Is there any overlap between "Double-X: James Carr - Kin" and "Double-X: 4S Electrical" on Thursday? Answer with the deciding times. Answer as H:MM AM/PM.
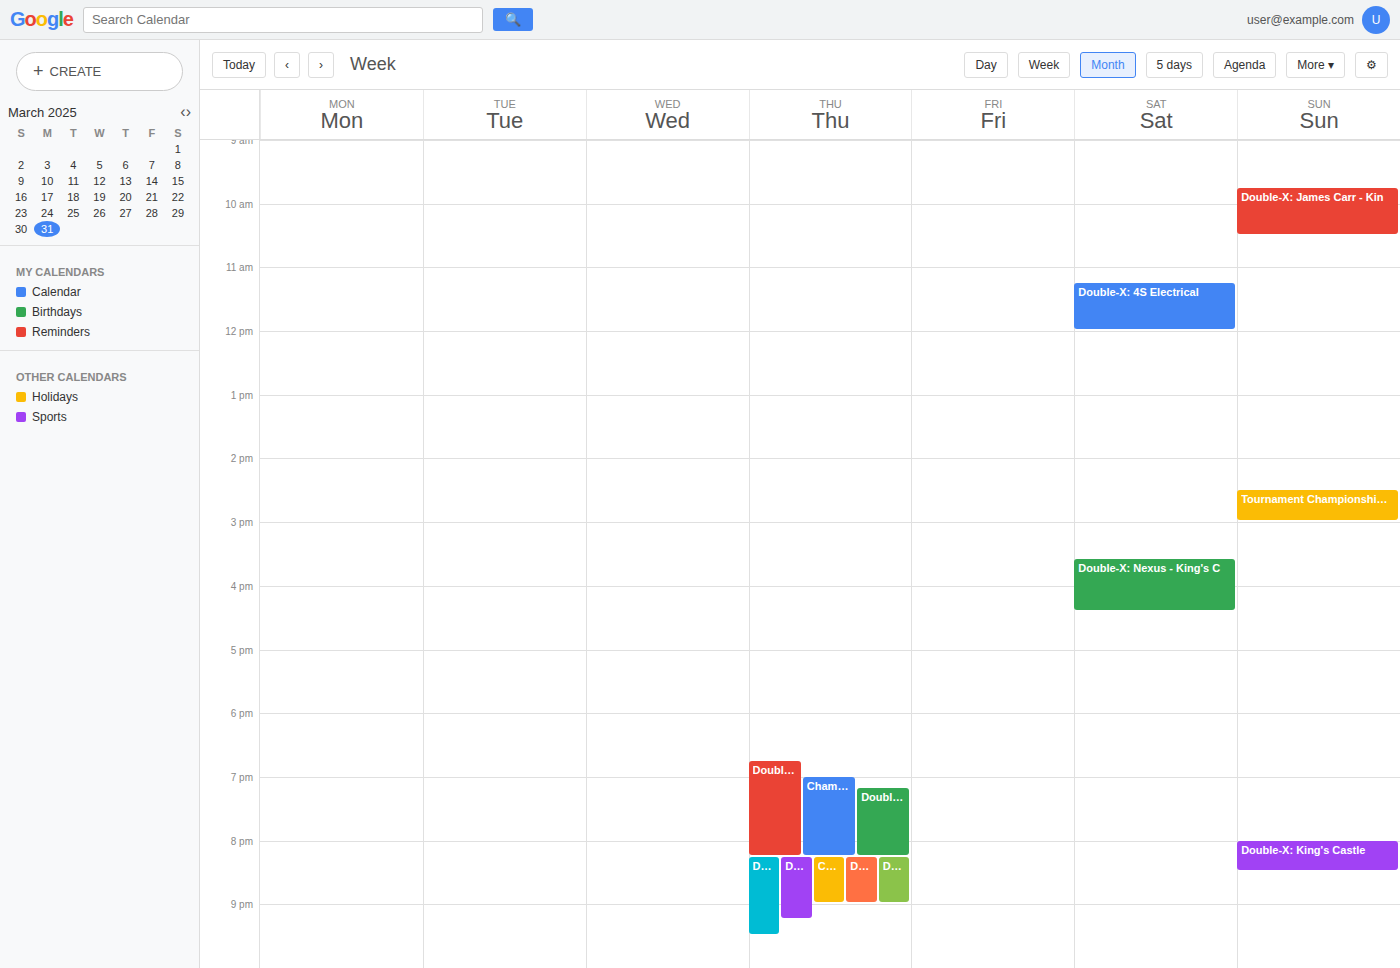
"Double-X: 4S Electrical" runs 8:15 PM to 9:15 PM, inside "Double-X: James Carr - Kin" -- they overlap.